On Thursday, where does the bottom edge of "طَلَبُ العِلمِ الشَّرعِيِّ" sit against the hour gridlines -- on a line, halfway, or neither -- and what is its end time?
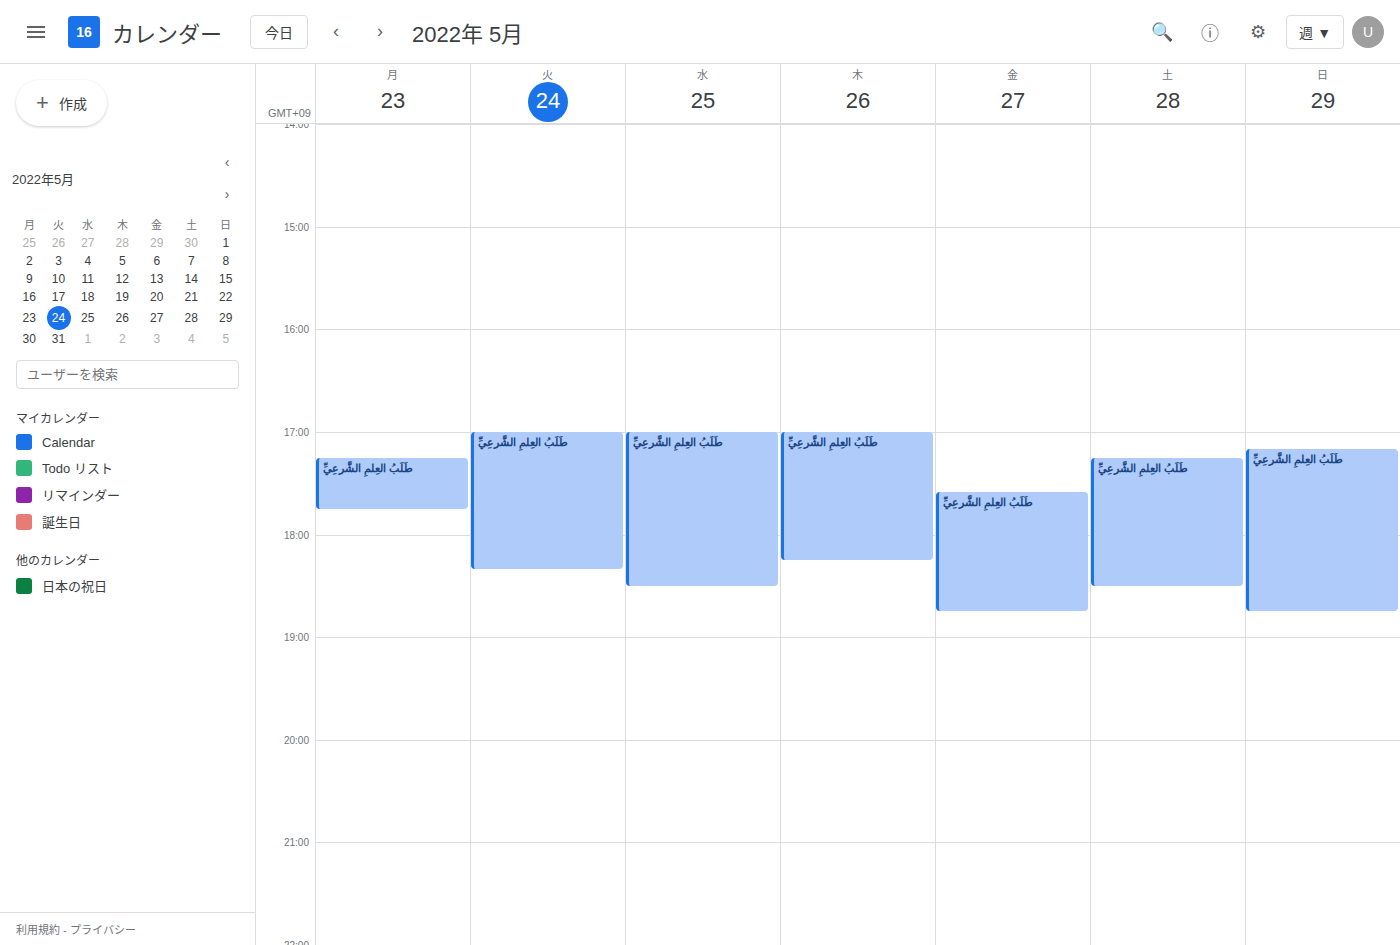
6:15 PM -- neither: a quarter of the way from the 6 PM line to the 7 PM line.